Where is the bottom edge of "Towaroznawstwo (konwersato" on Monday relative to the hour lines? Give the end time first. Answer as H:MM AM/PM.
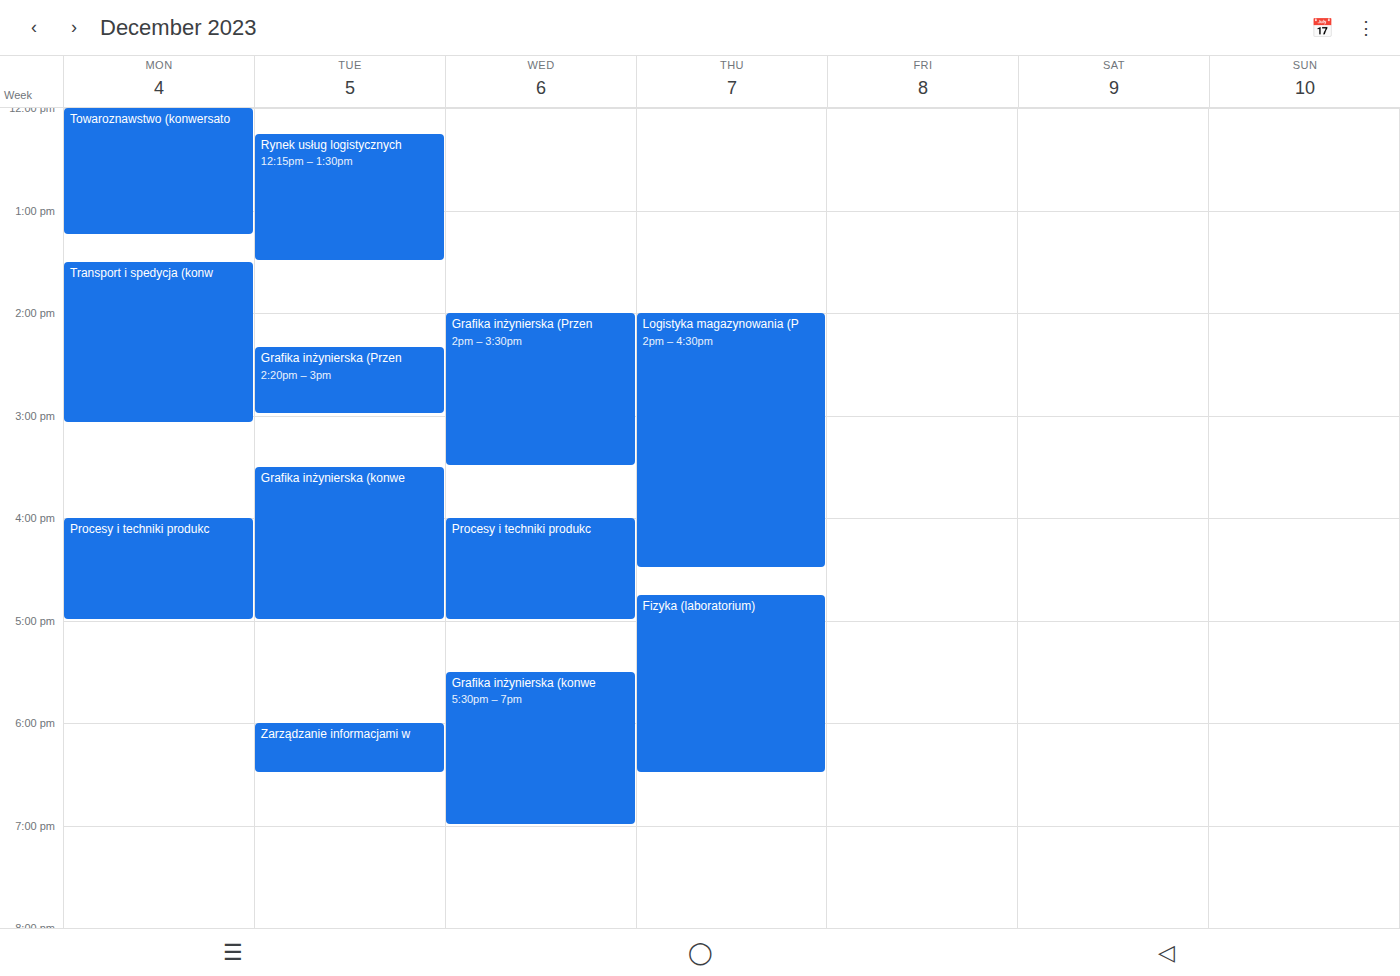
1:15 PM -- neither: a quarter of the way from the 1 PM line to the 2 PM line.